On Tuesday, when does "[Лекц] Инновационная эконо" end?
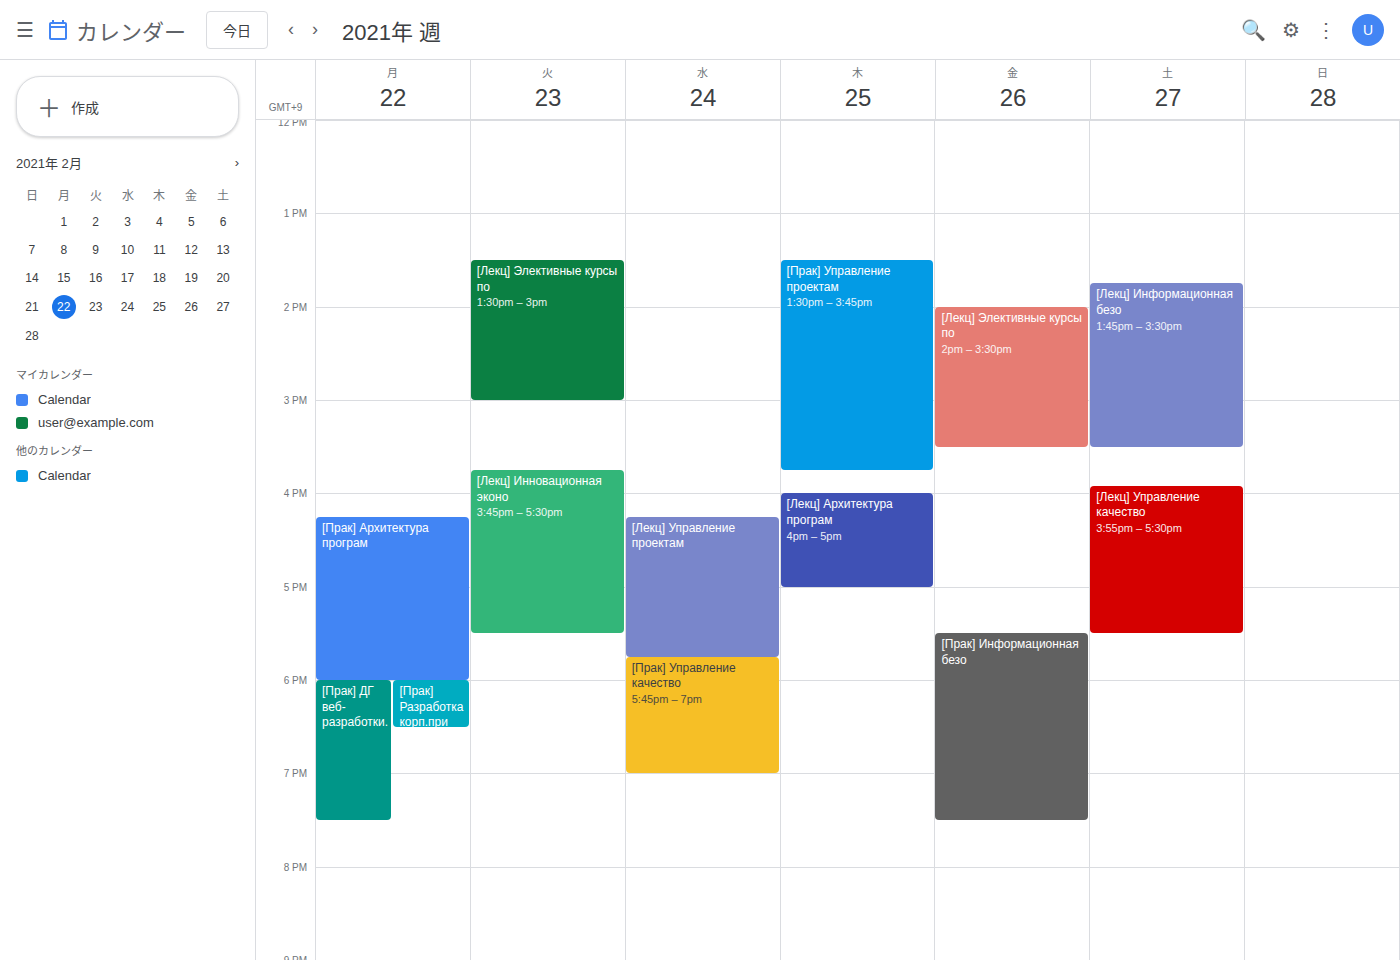
5:30 PM